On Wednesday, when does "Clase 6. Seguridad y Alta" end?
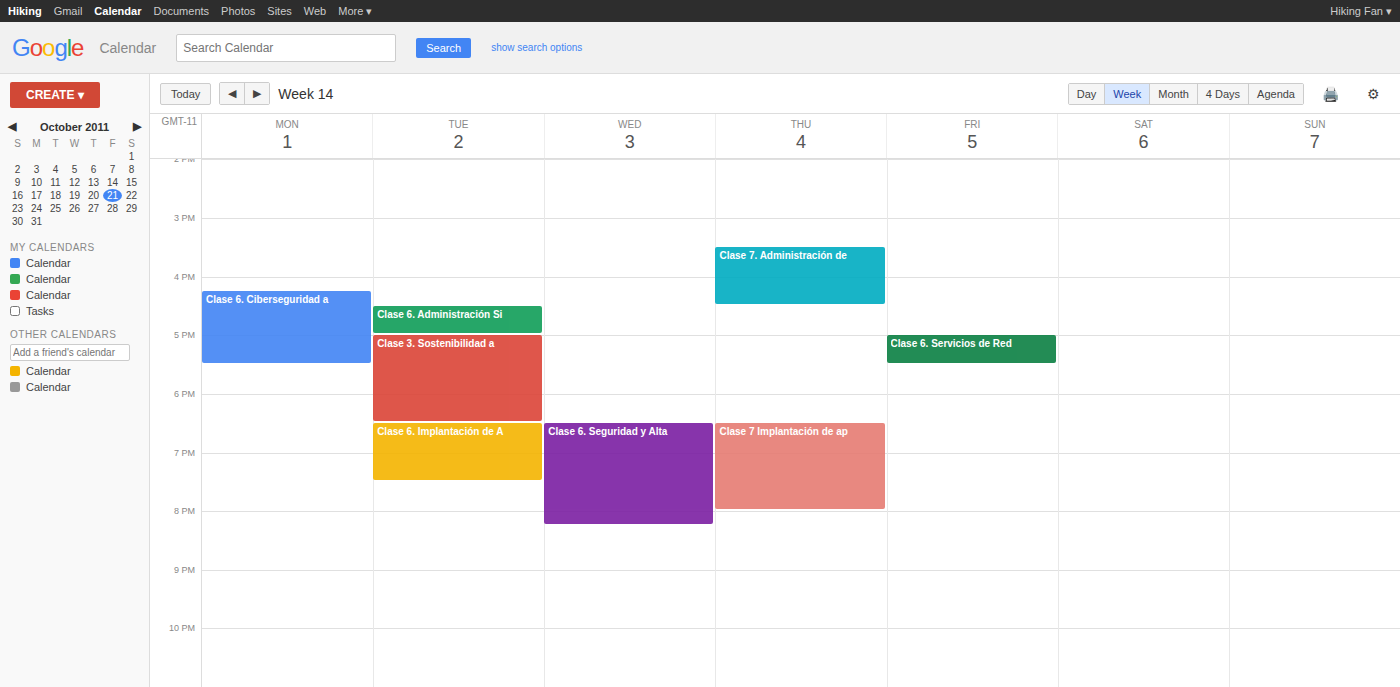
8:15 PM